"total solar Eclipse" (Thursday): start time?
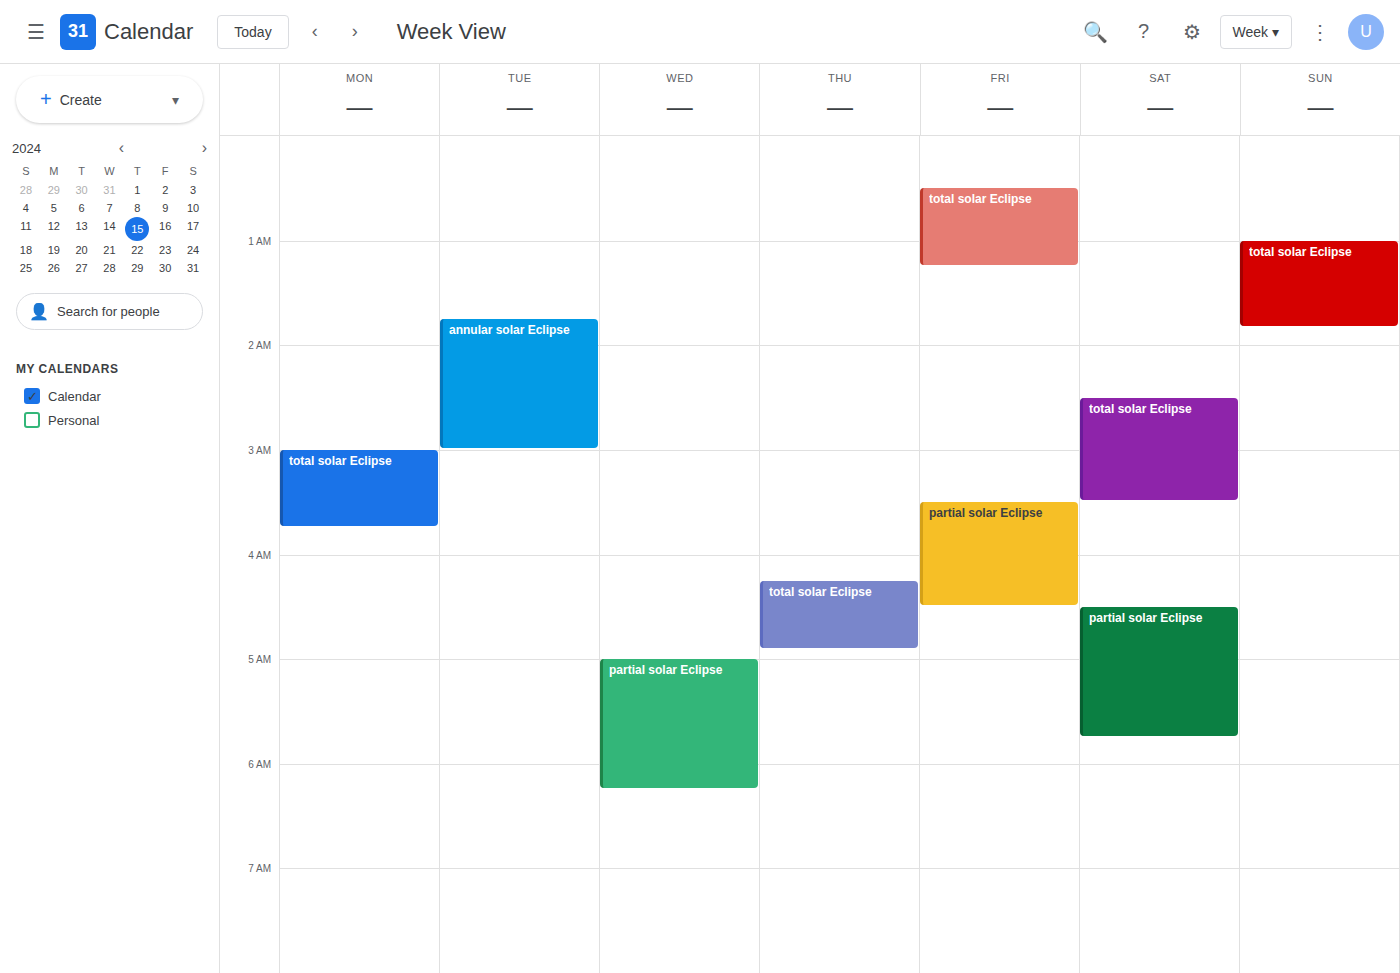
4:15 AM